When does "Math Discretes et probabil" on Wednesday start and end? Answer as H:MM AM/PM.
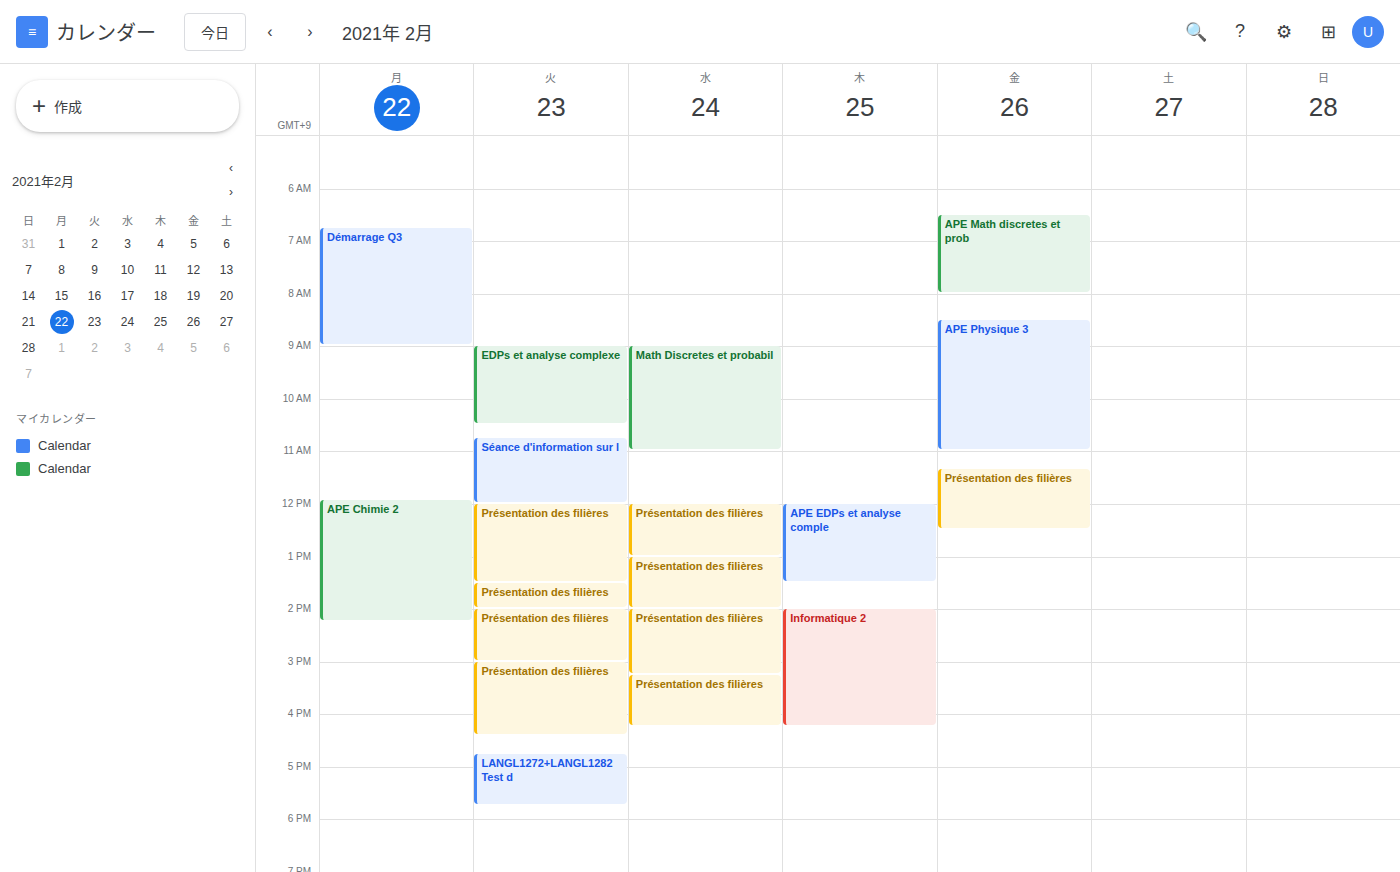
9:00 AM to 11:00 AM